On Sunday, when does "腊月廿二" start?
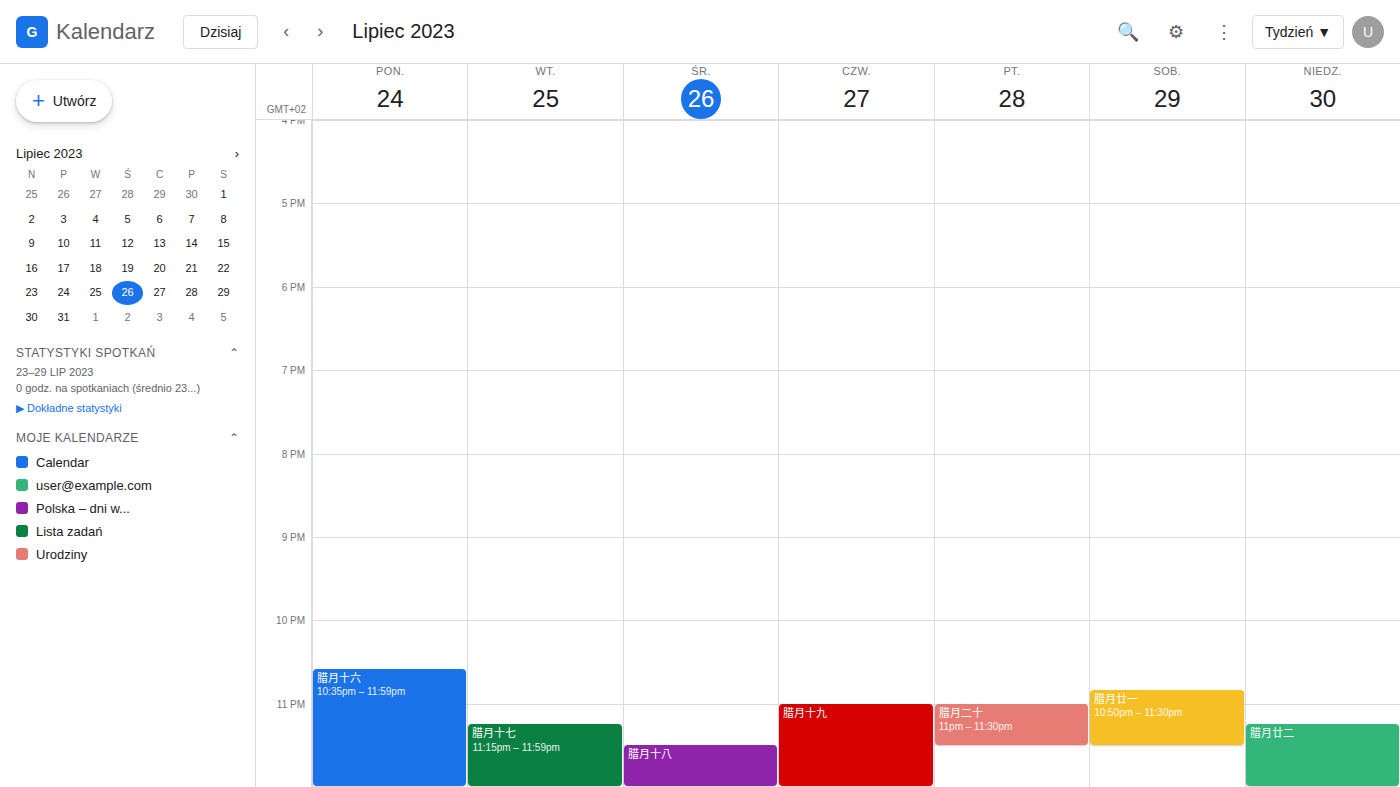
11:15 PM